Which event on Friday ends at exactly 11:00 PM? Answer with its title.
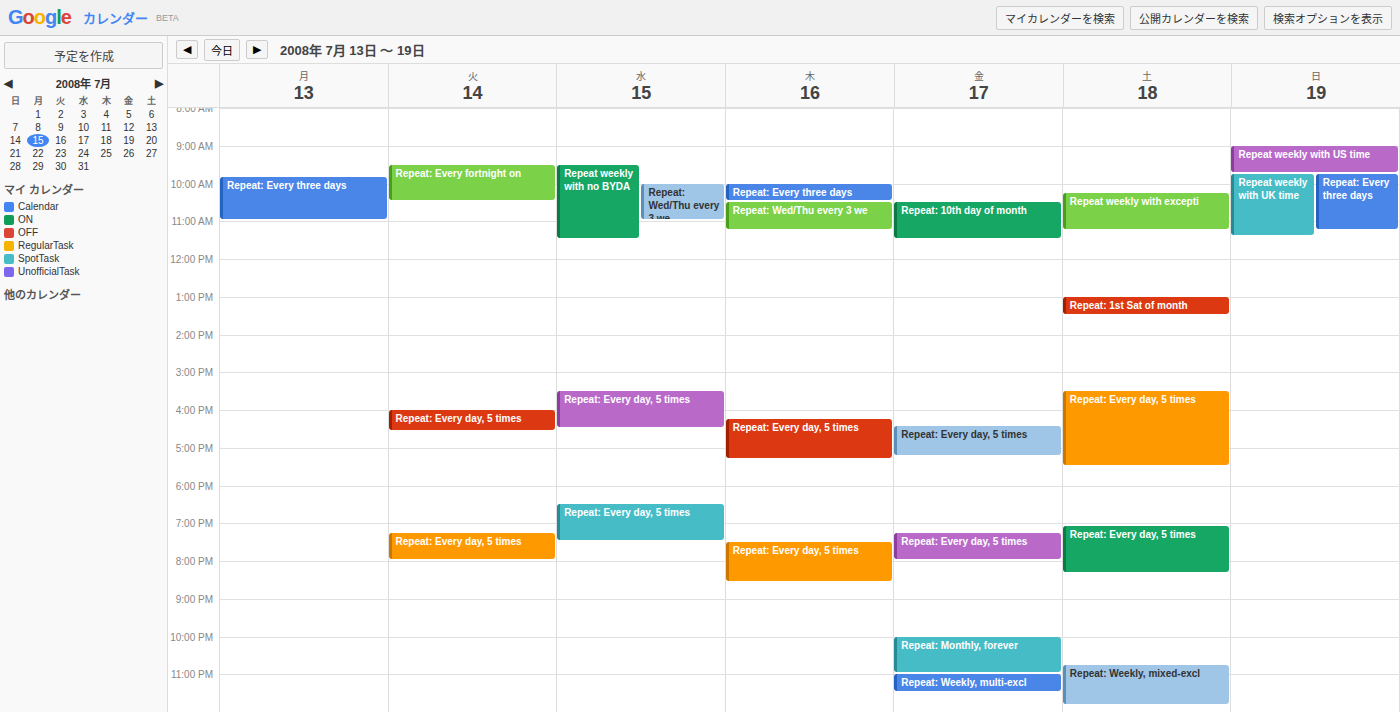
"Repeat: Monthly, forever"